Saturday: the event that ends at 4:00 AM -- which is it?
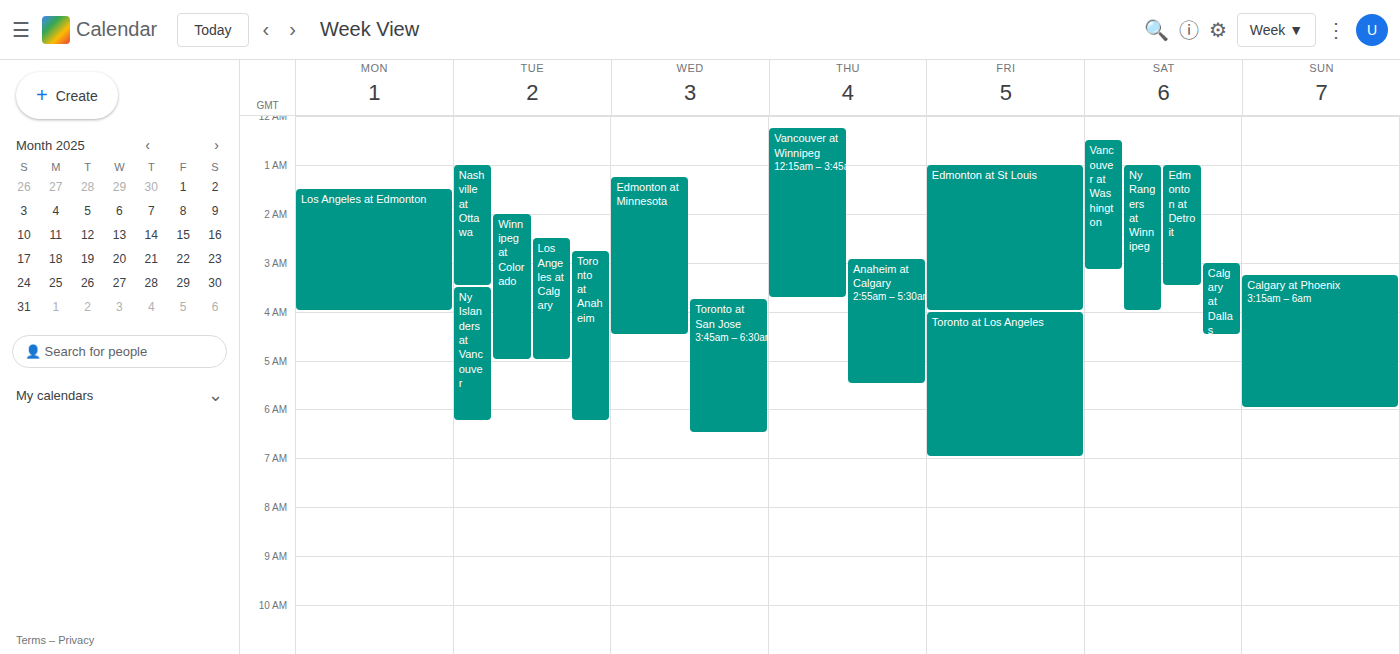
"Ny Rangers at Winnipeg"